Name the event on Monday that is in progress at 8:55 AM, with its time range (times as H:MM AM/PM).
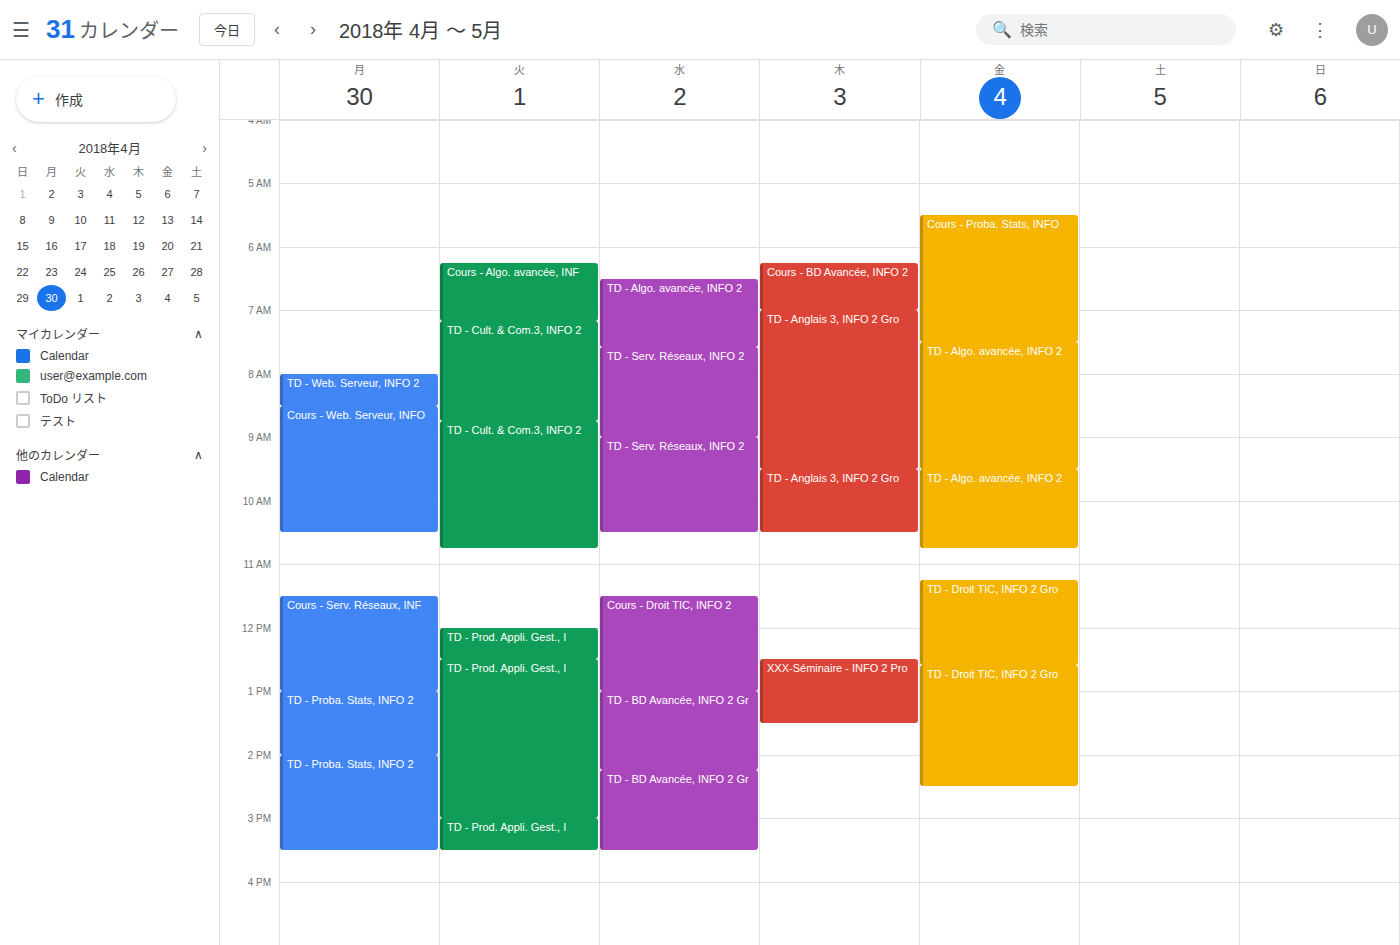
"Cours - Web. Serveur, INFO", 8:30 AM to 10:30 AM